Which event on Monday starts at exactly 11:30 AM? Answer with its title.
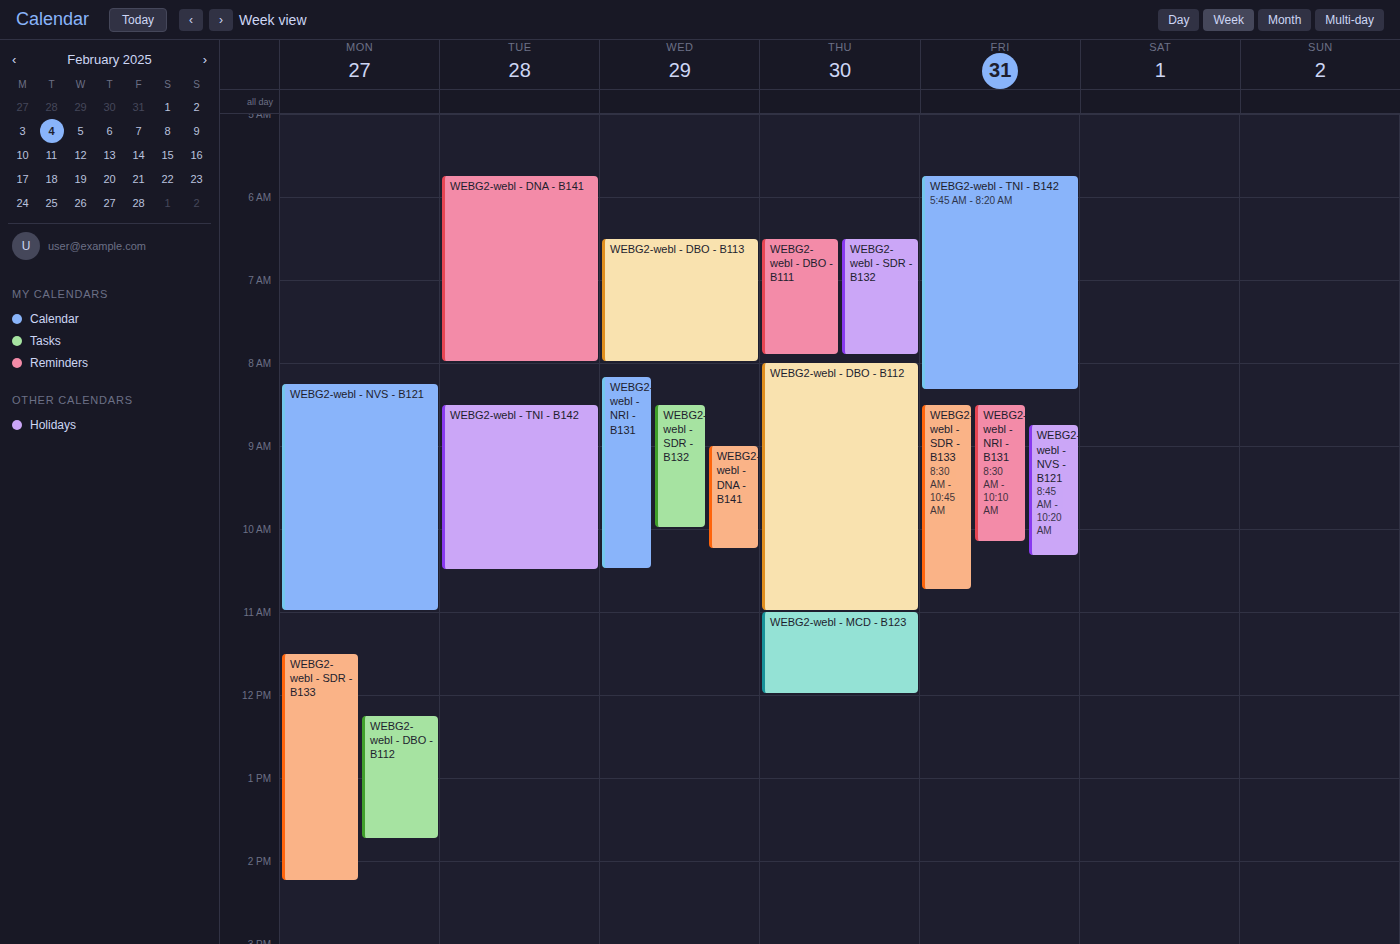
"WEBG2-webl - SDR - B133"